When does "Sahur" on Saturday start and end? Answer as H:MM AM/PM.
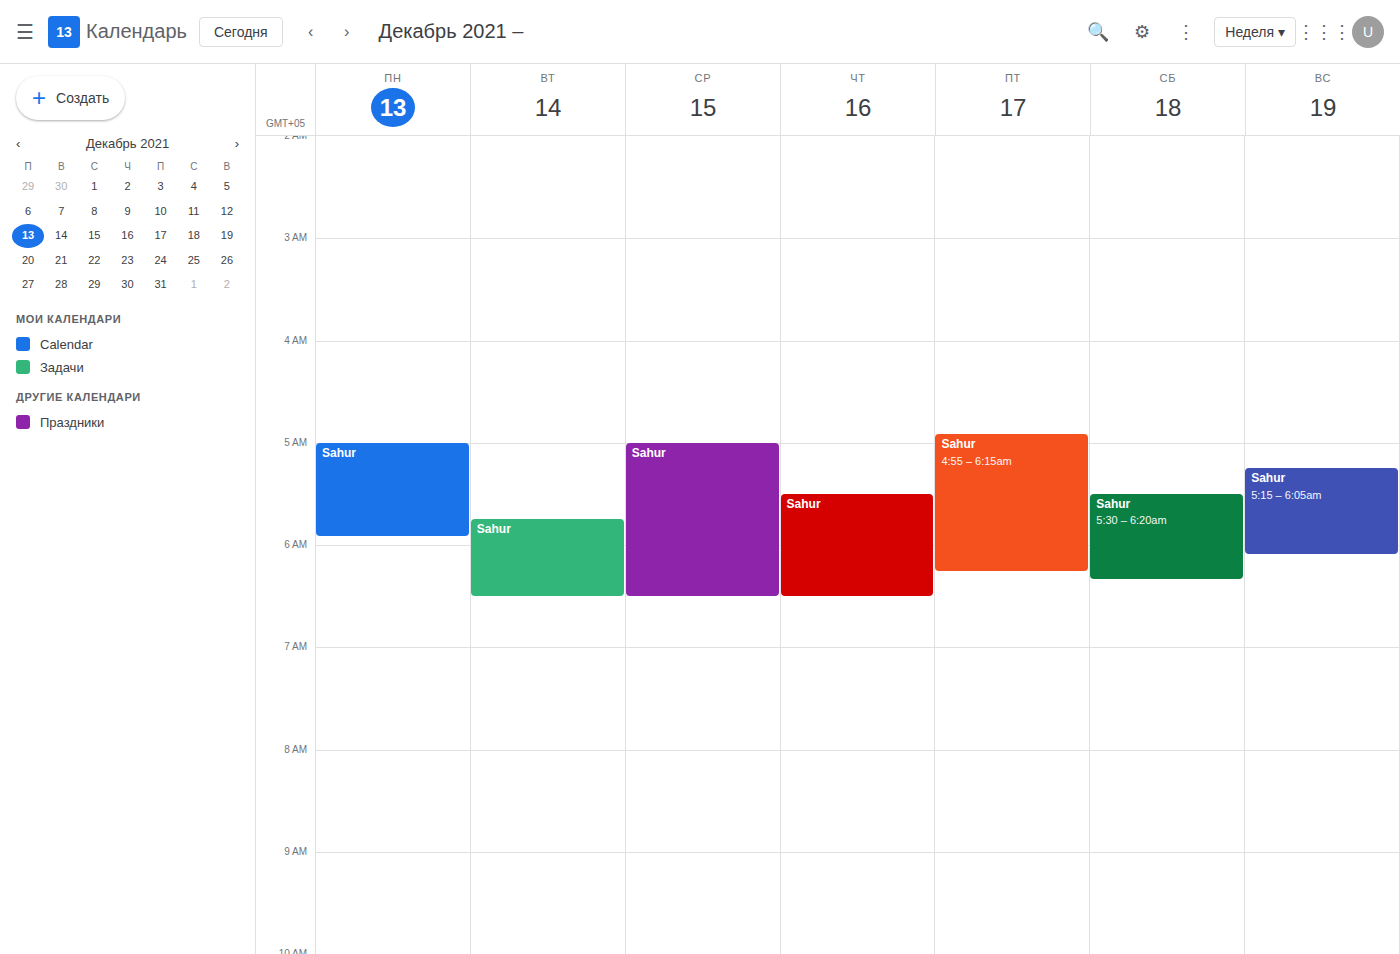
5:30 AM to 6:20 AM